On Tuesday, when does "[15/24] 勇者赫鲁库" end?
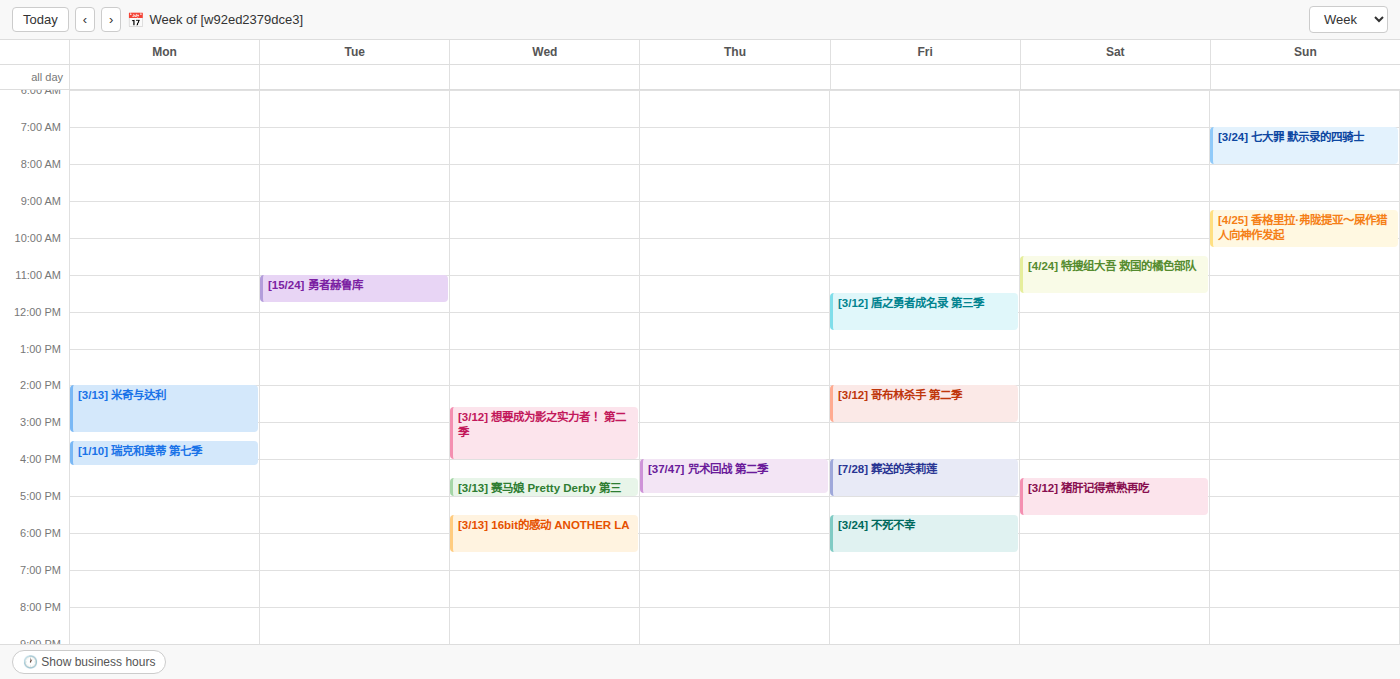
11:45 AM